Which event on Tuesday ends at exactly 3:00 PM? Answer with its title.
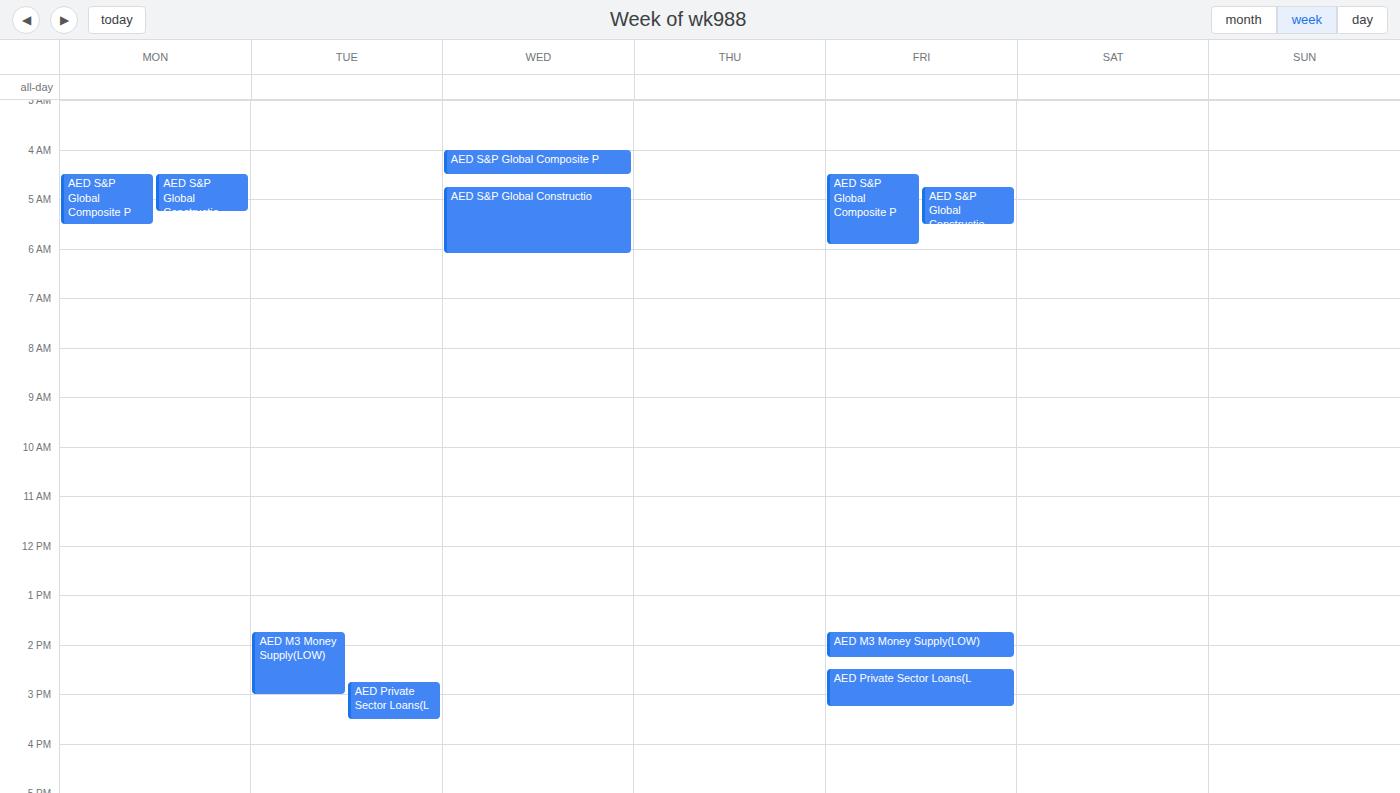
"AED M3 Money Supply(LOW)"